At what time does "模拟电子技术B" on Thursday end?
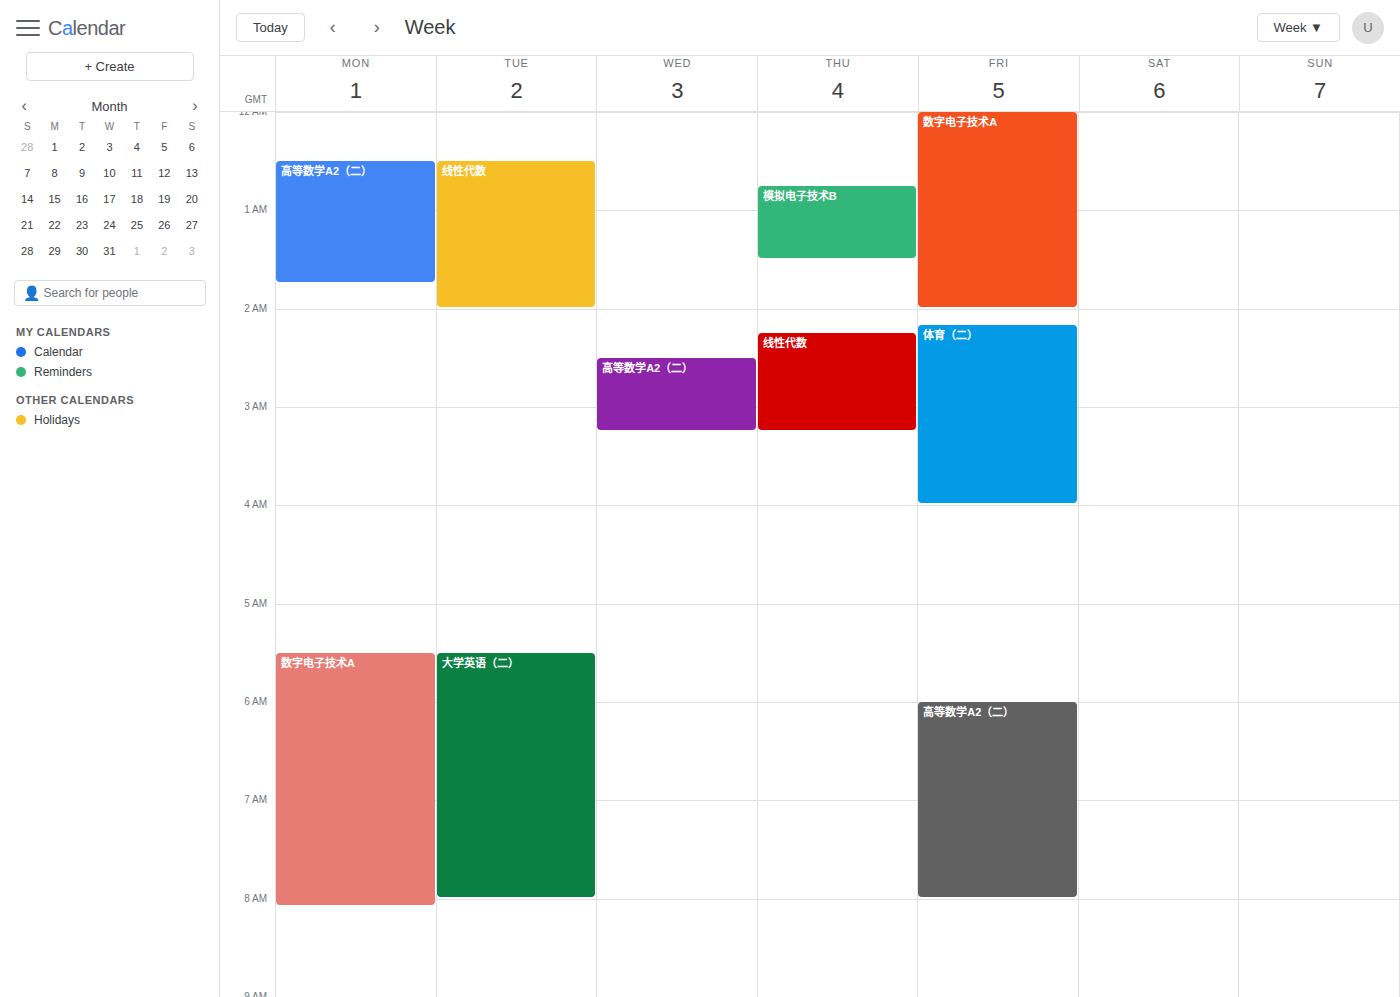
1:30 AM